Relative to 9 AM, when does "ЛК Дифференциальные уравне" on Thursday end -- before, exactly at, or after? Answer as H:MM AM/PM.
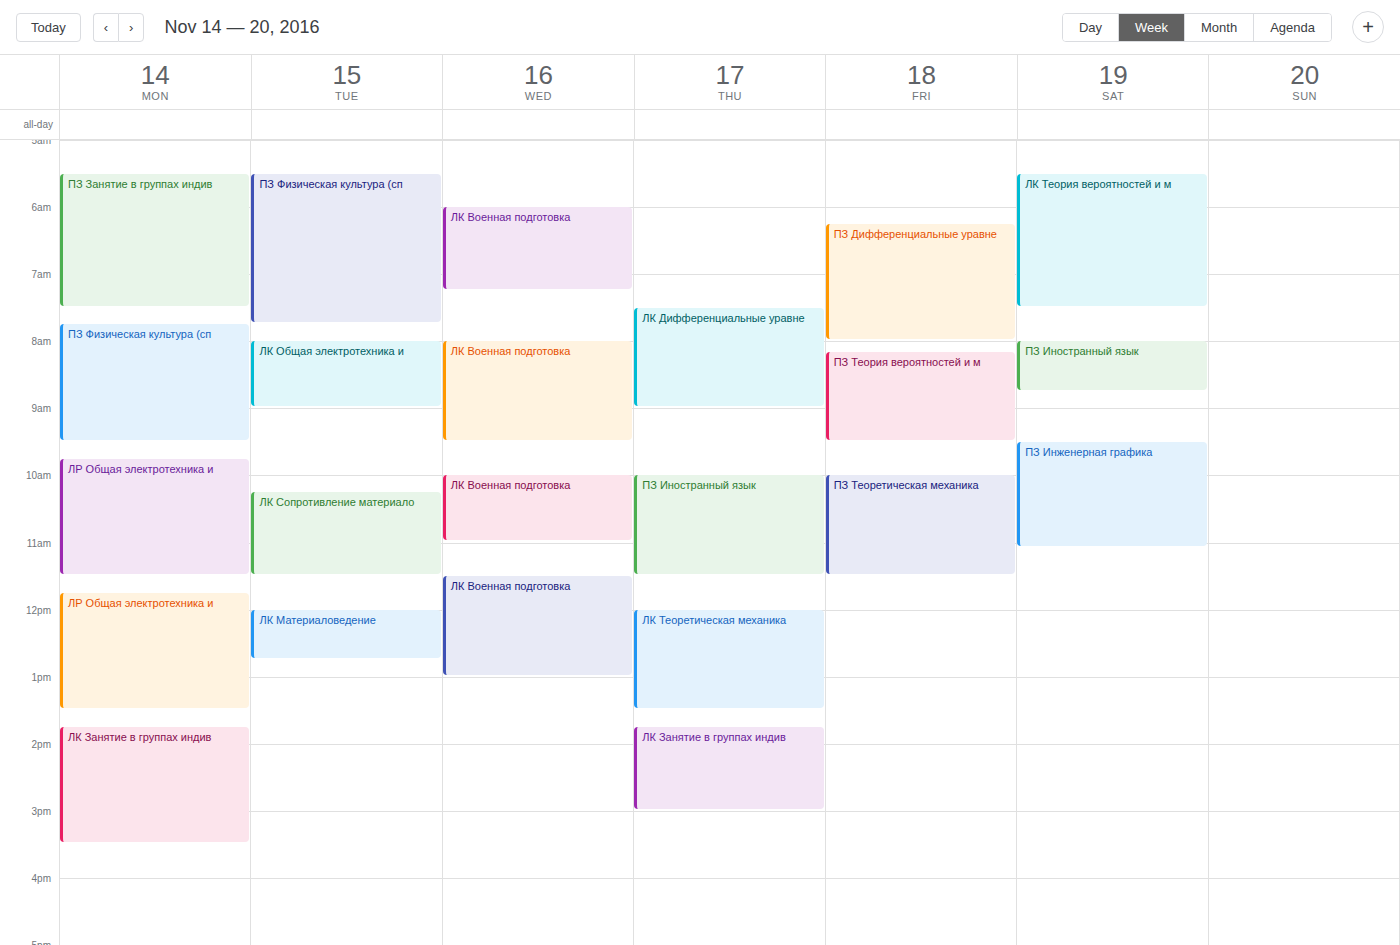
9:00 AM -- exactly at 9 AM, on the 9 AM line.